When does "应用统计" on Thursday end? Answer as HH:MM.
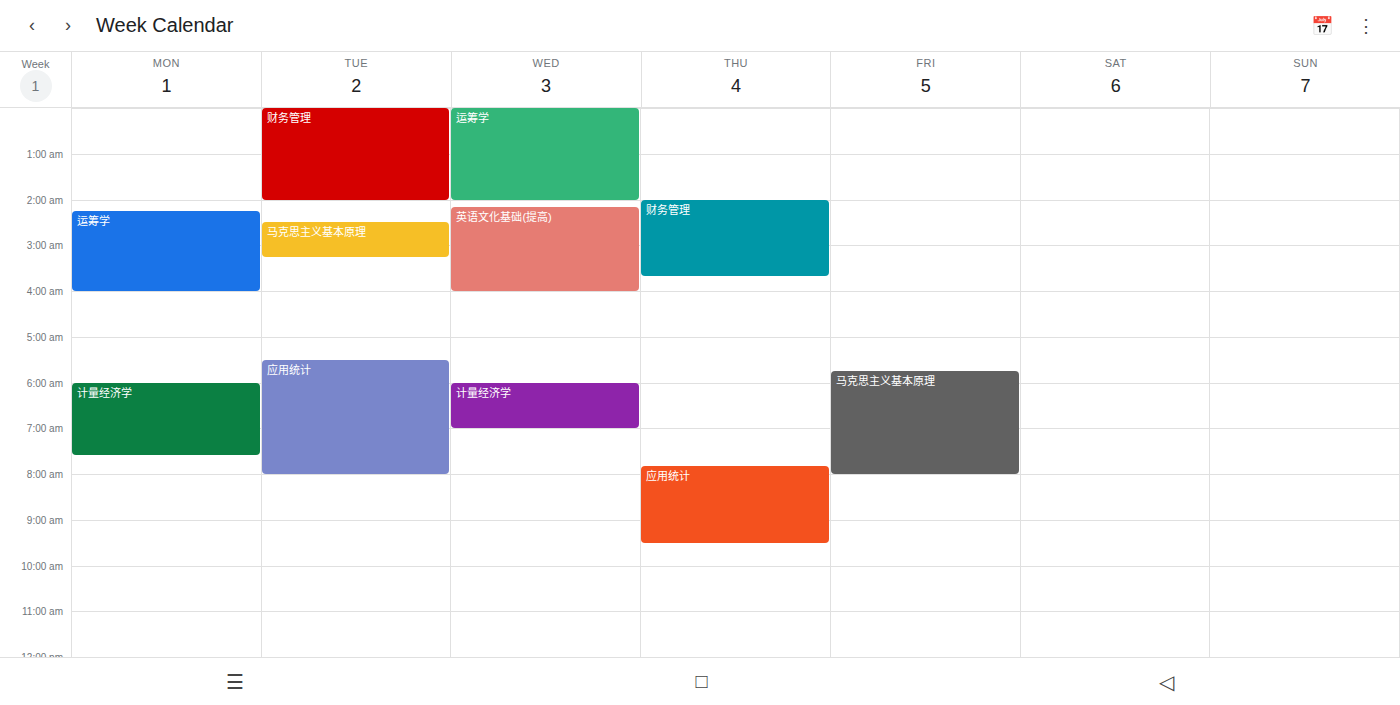
09:30